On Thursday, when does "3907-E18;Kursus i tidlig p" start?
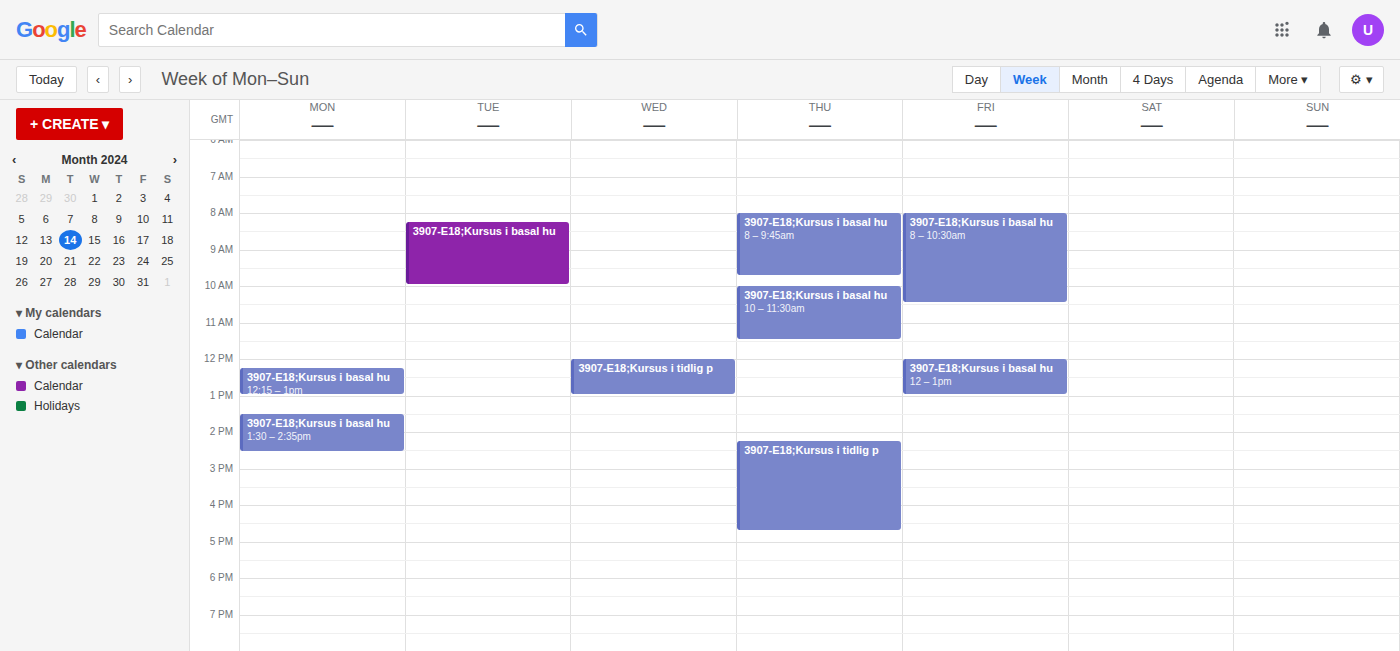
2:15 PM